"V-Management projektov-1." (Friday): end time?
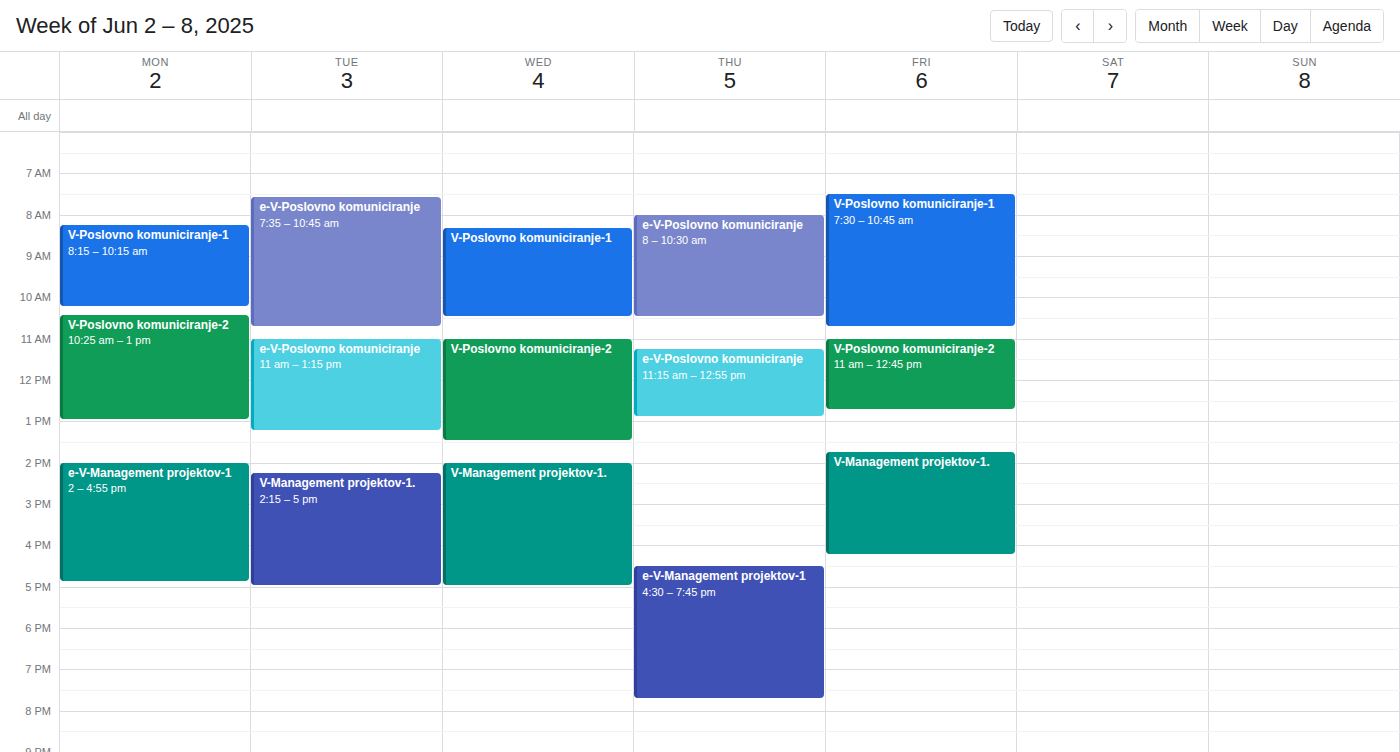
4:15 PM